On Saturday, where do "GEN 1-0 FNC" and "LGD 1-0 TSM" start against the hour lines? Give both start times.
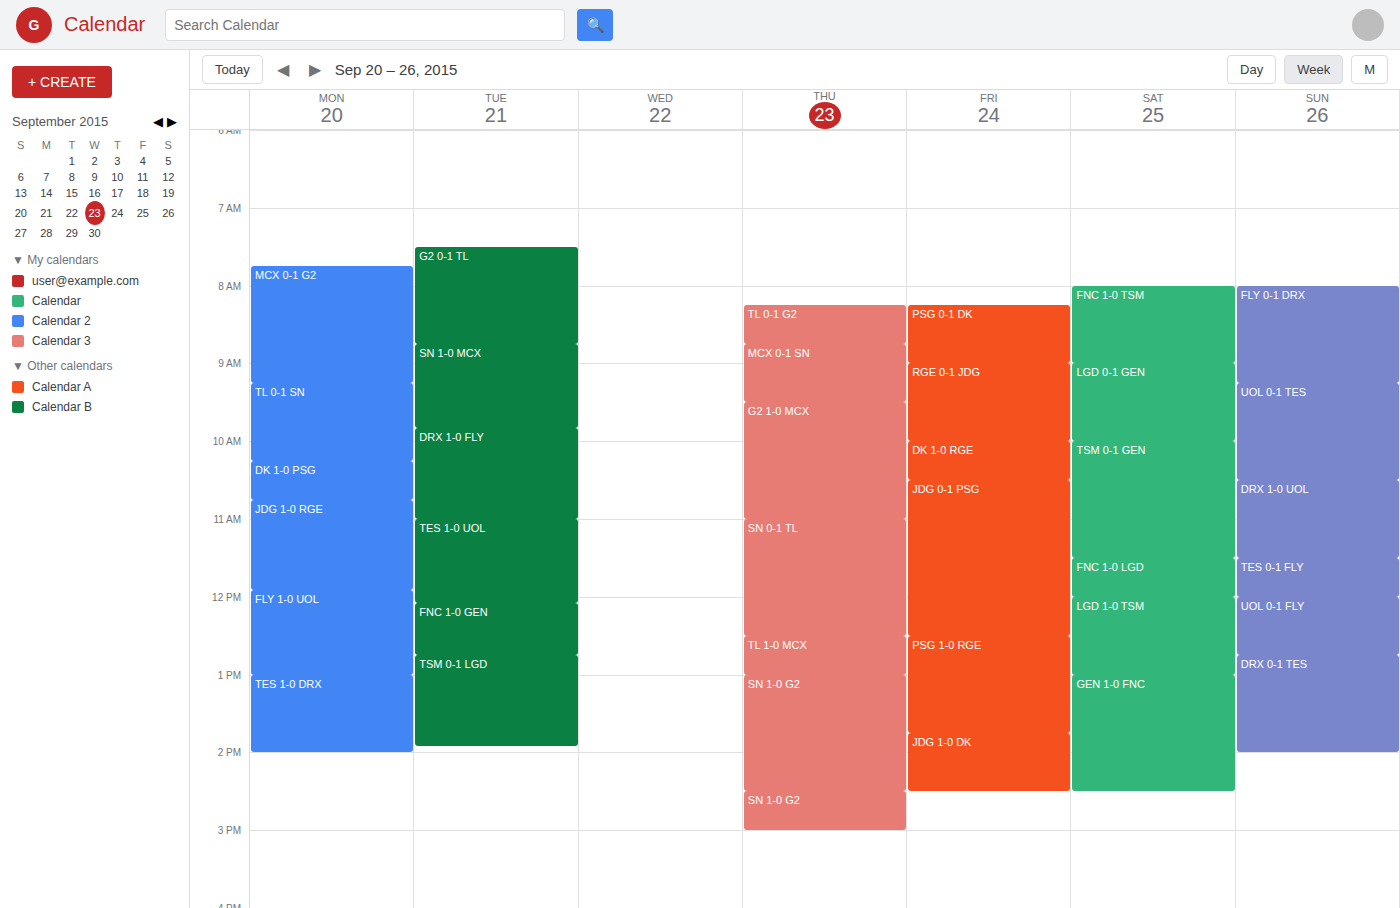
"GEN 1-0 FNC": 1:00 PM, exactly on the 1 PM line. "LGD 1-0 TSM": 12:00 PM, exactly on the 12 PM line.